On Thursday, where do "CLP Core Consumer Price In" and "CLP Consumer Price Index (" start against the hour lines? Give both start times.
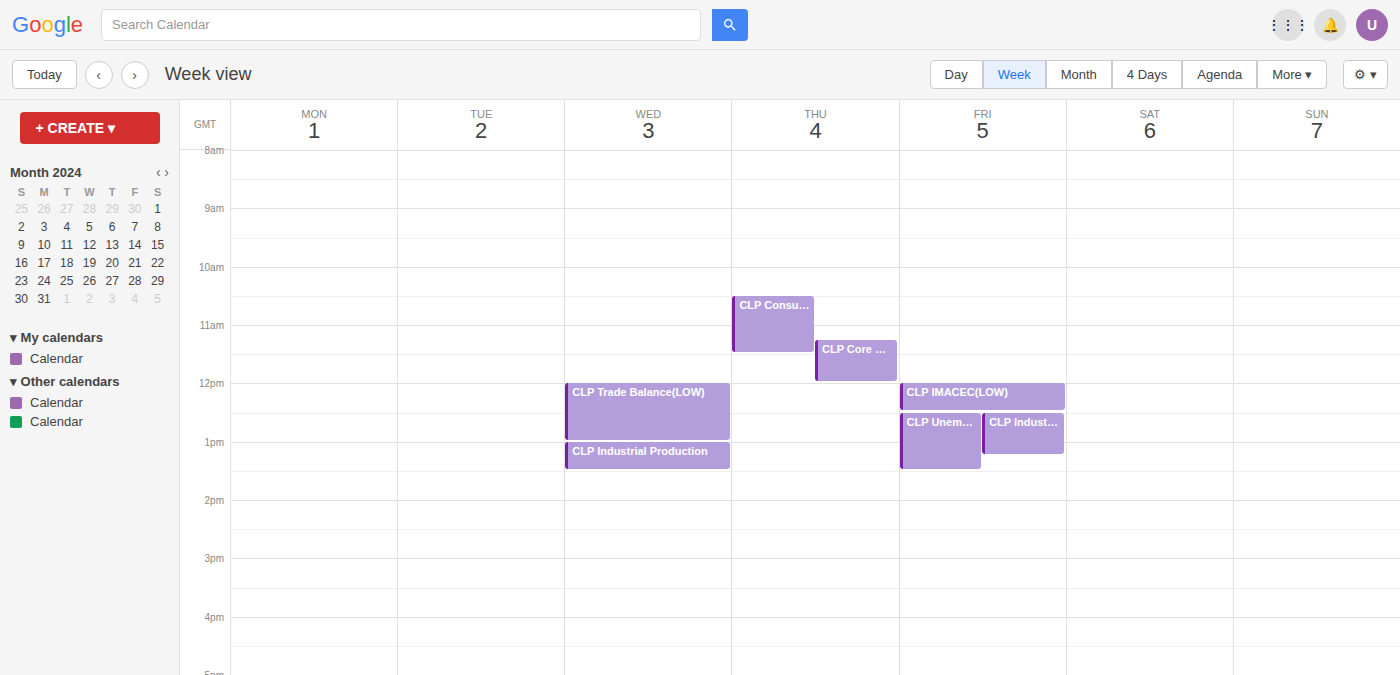
"CLP Core Consumer Price In": 11:15 AM, neither: a quarter of the way from the 11 AM line to the 12 PM line. "CLP Consumer Price Index (": 10:30 AM, halfway between the 10 AM and 11 AM lines.